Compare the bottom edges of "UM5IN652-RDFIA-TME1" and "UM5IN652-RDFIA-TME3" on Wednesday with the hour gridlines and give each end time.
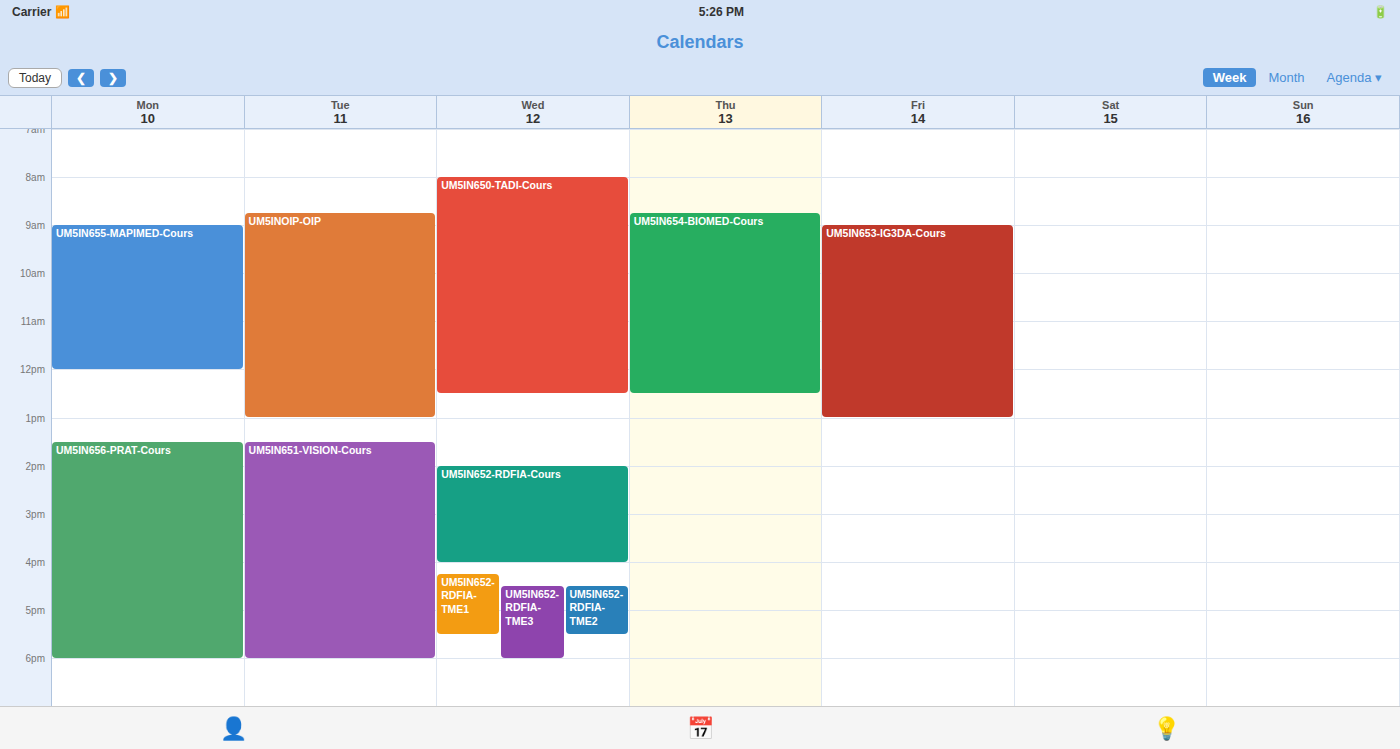
"UM5IN652-RDFIA-TME1": 5:30 PM, halfway between the 5 PM and 6 PM lines. "UM5IN652-RDFIA-TME3": 6:00 PM, exactly on the 6 PM line.